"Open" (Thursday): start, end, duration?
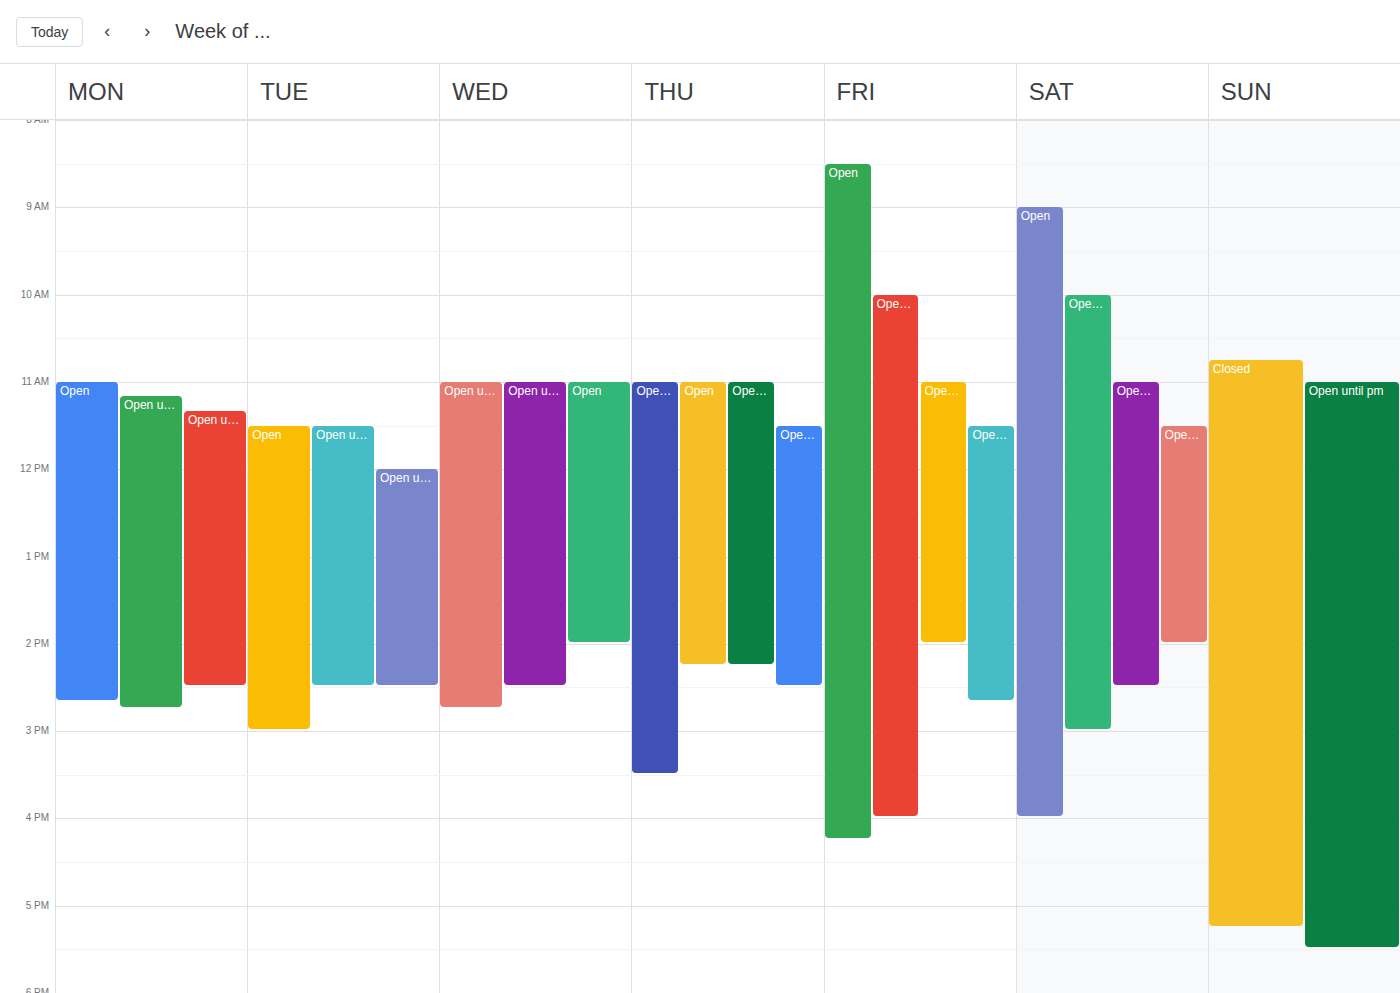
11:00 AM to 2:15 PM, 3 hours 15 minutes